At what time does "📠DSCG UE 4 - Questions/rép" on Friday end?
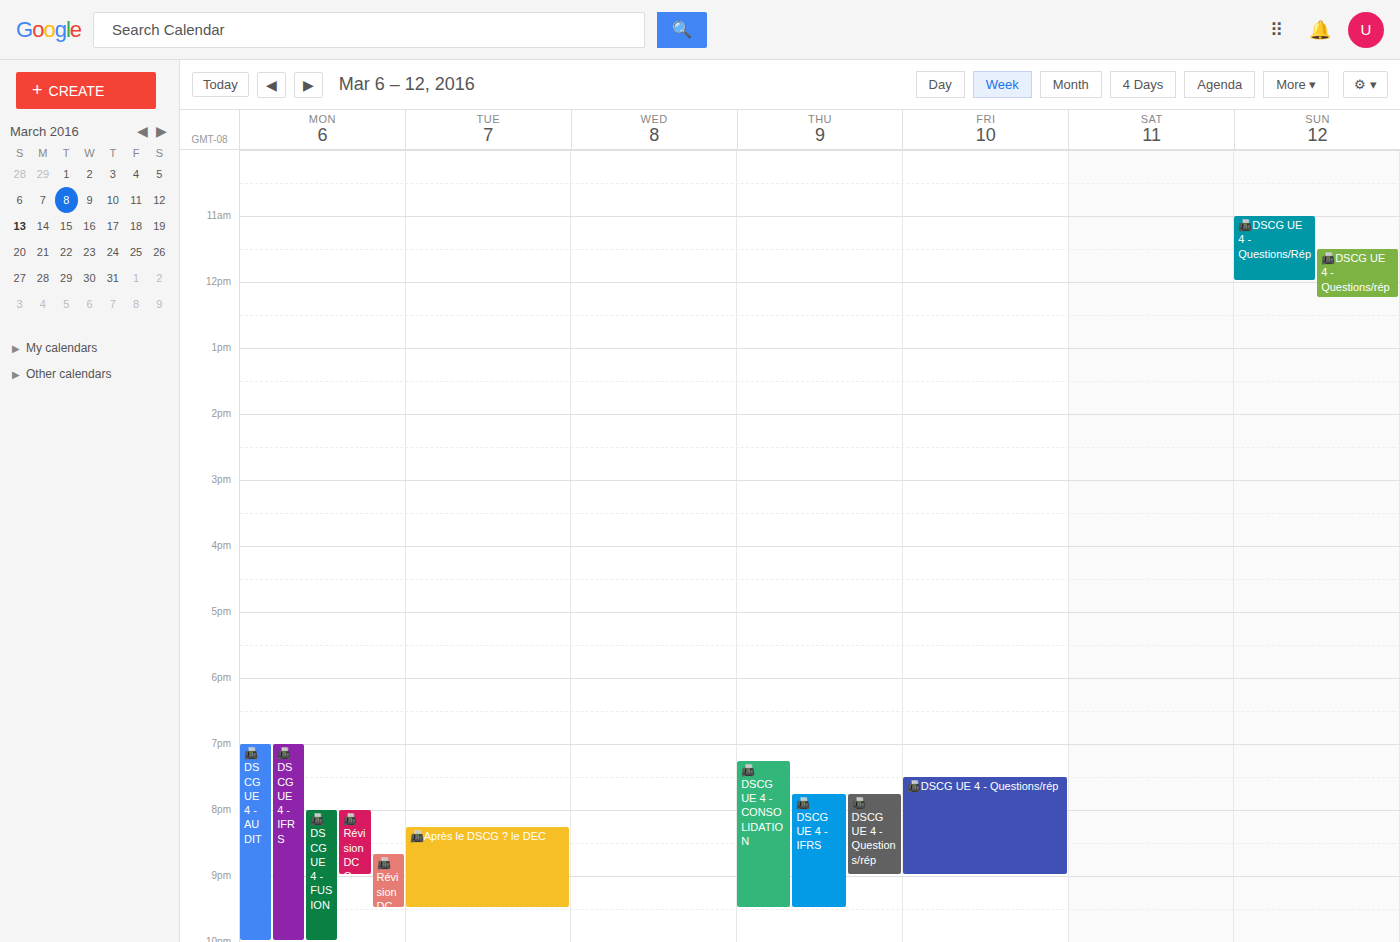
9:00 PM